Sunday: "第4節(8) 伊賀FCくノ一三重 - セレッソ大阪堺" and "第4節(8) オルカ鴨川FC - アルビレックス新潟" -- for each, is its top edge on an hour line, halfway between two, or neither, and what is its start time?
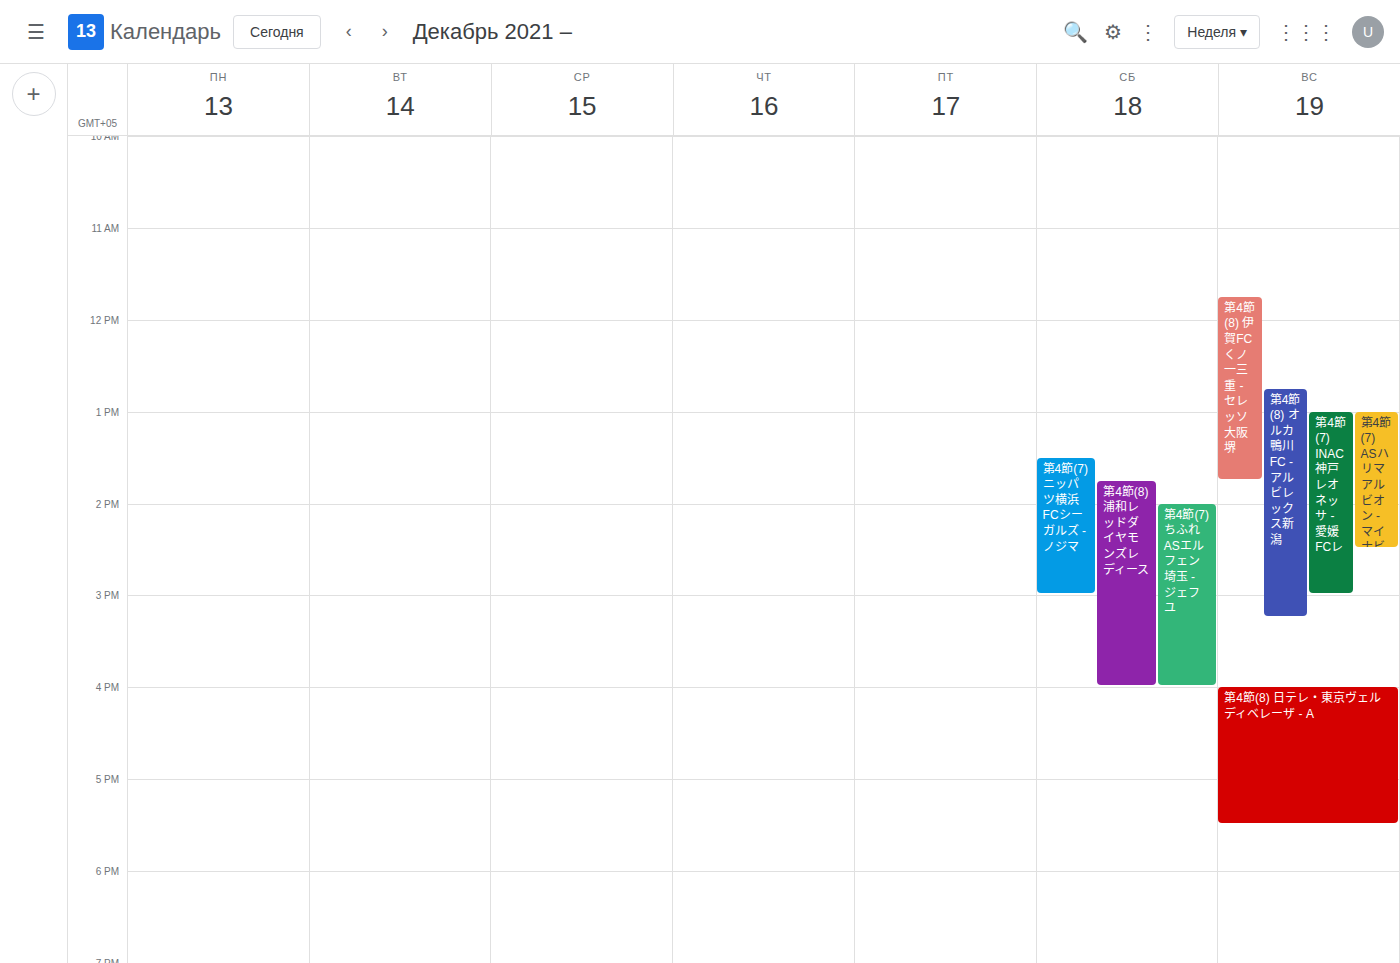
"第4節(8) 伊賀FCくノ一三重 - セレッソ大阪堺": 11:45 AM, neither: three quarters of the way from the 11 AM line to the 12 PM line. "第4節(8) オルカ鴨川FC - アルビレックス新潟": 12:45 PM, neither: three quarters of the way from the 12 PM line to the 1 PM line.